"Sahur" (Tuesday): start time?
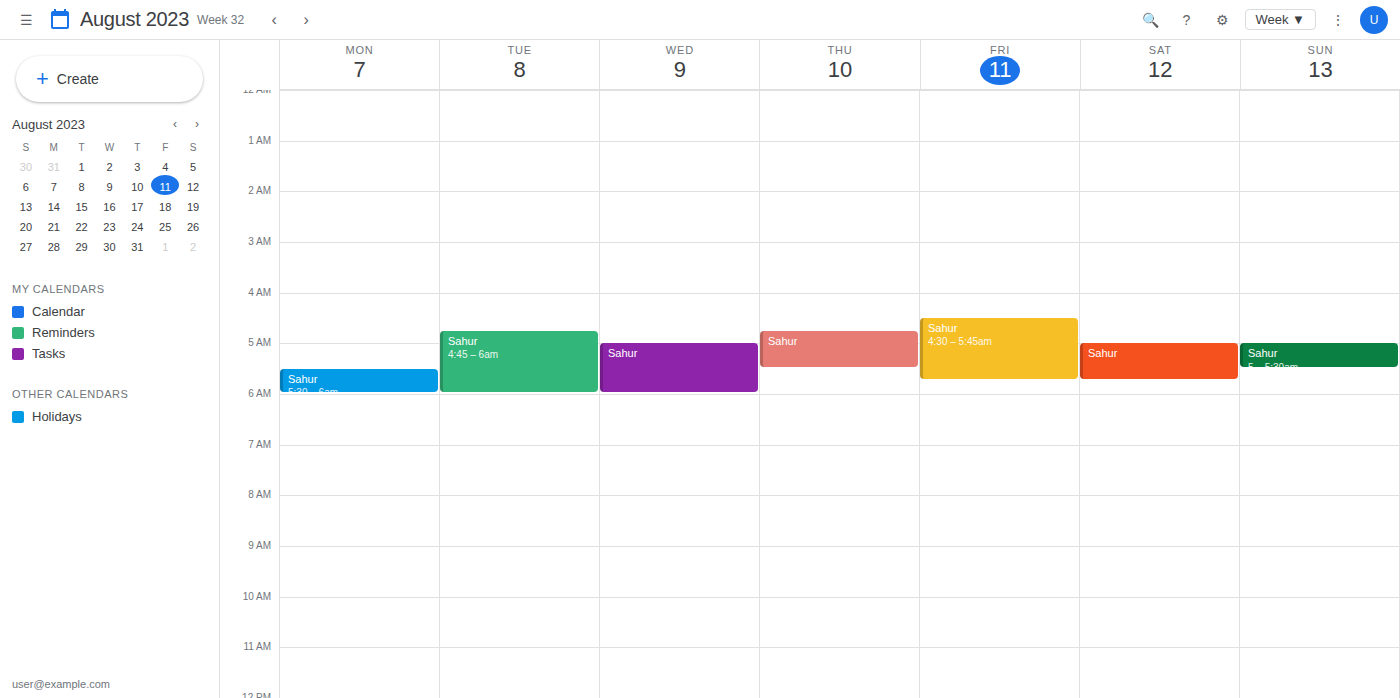
4:45 AM